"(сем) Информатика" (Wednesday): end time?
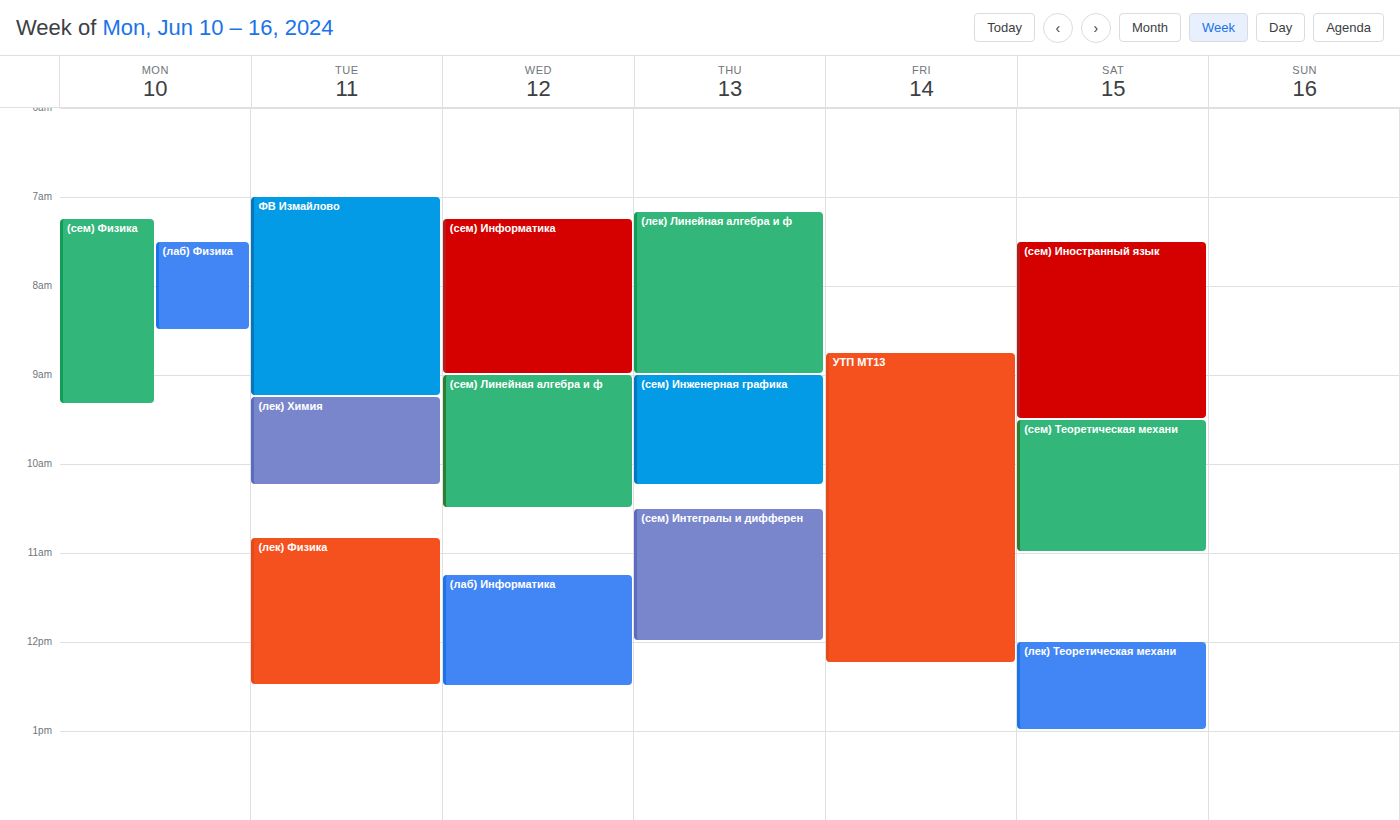
09:00